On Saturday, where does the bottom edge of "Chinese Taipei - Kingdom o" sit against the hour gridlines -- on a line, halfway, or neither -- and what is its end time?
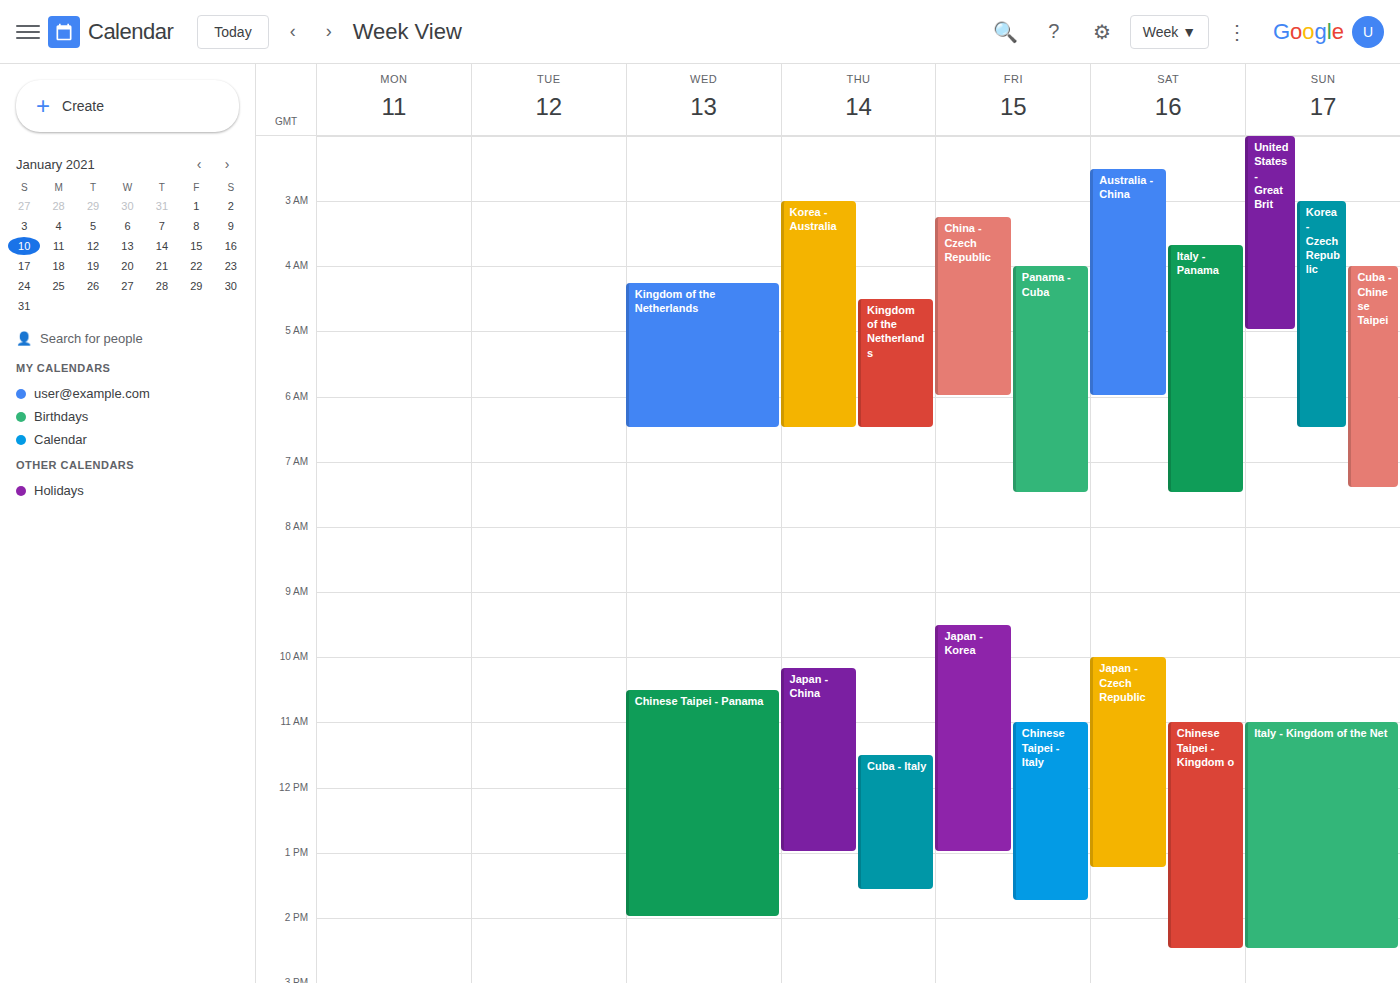
2:30 PM -- halfway between the 2 PM and 3 PM lines.